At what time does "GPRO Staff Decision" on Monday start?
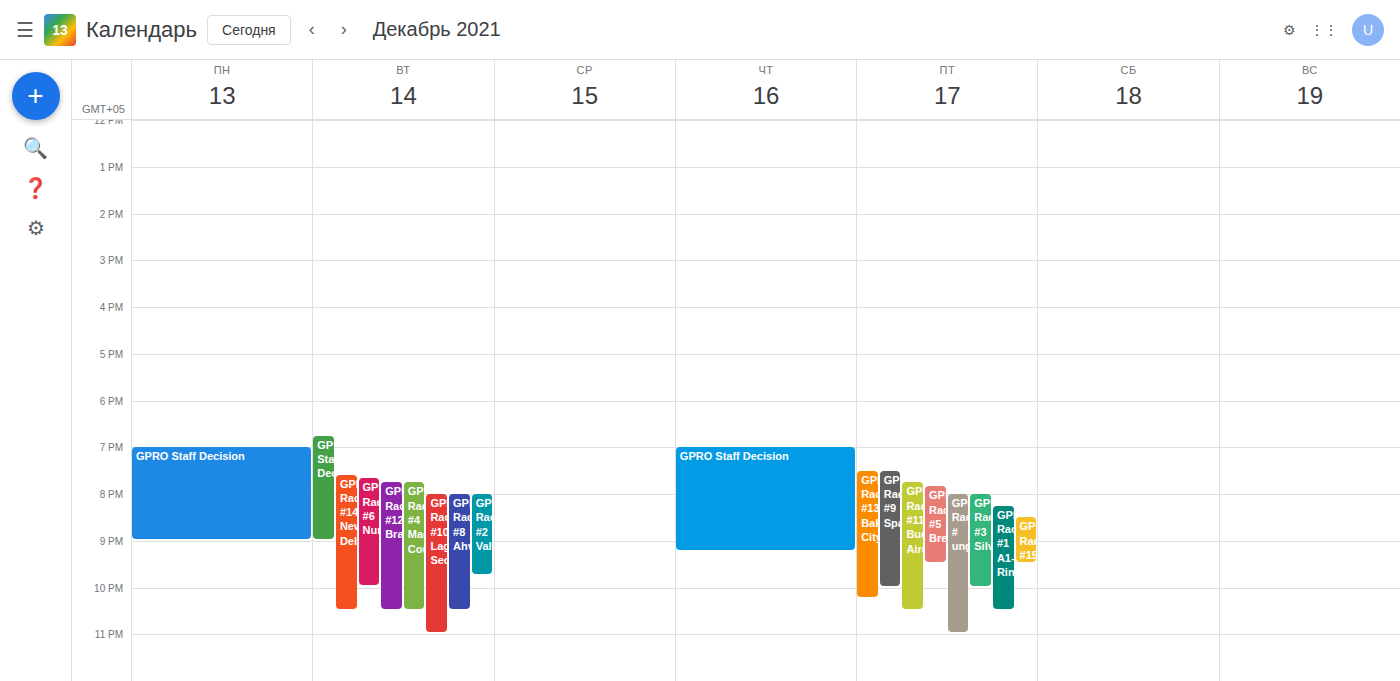
7:00 PM